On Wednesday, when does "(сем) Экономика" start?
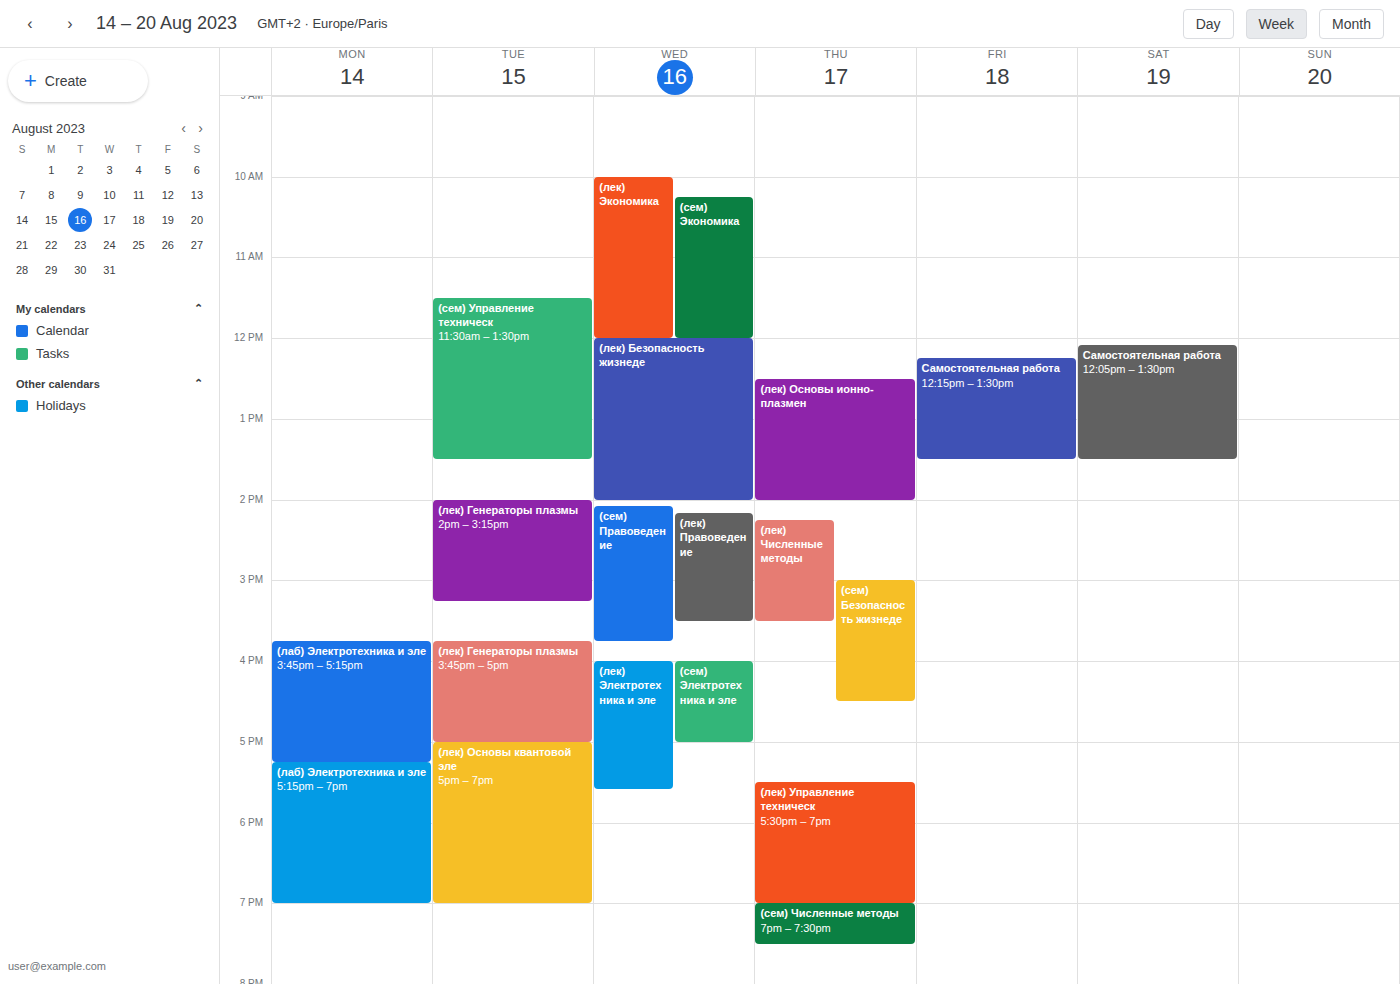
10:15 AM